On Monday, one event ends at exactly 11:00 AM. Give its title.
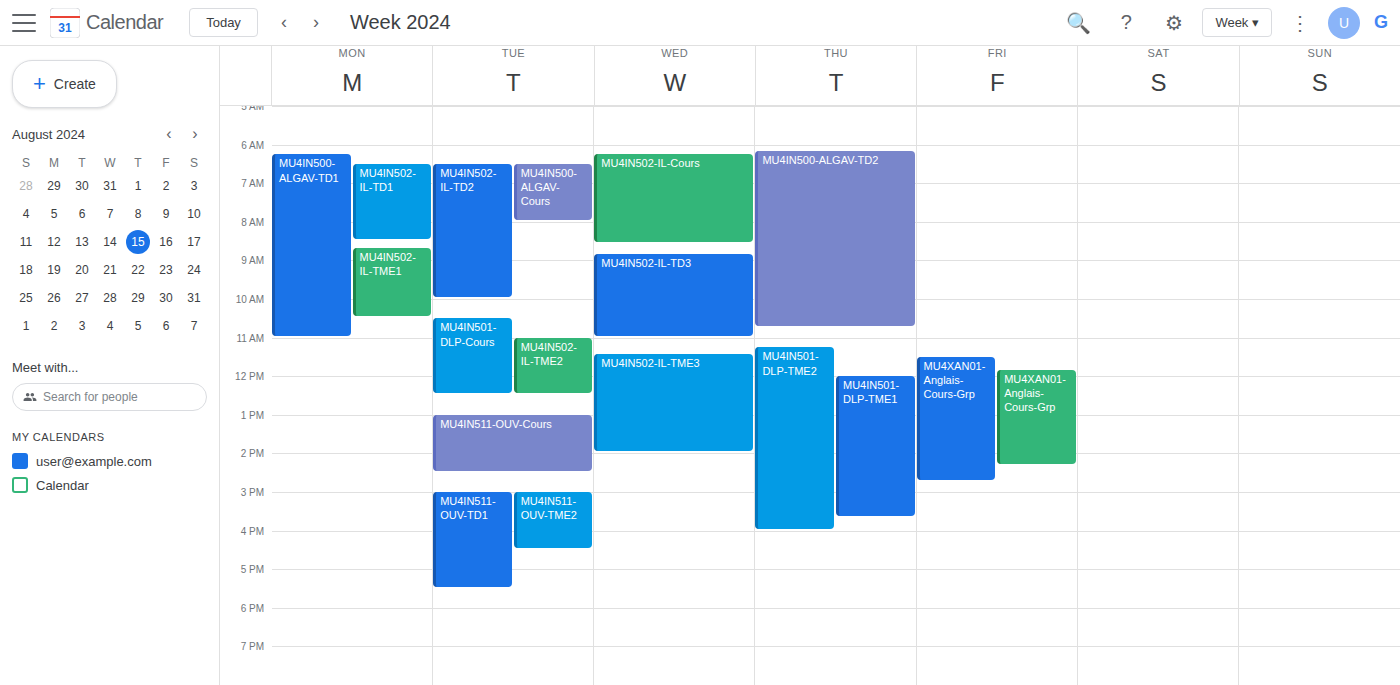
"MU4IN500-ALGAV-TD1"